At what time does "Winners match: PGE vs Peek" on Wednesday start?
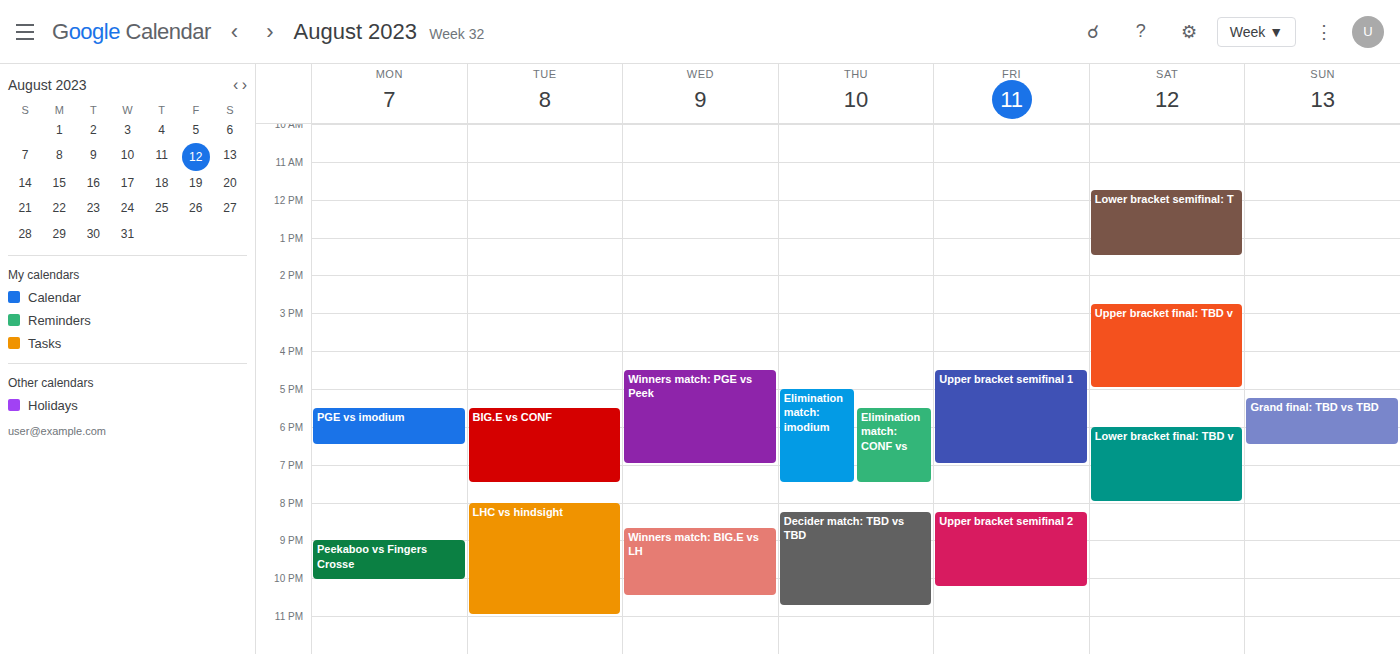
16:30